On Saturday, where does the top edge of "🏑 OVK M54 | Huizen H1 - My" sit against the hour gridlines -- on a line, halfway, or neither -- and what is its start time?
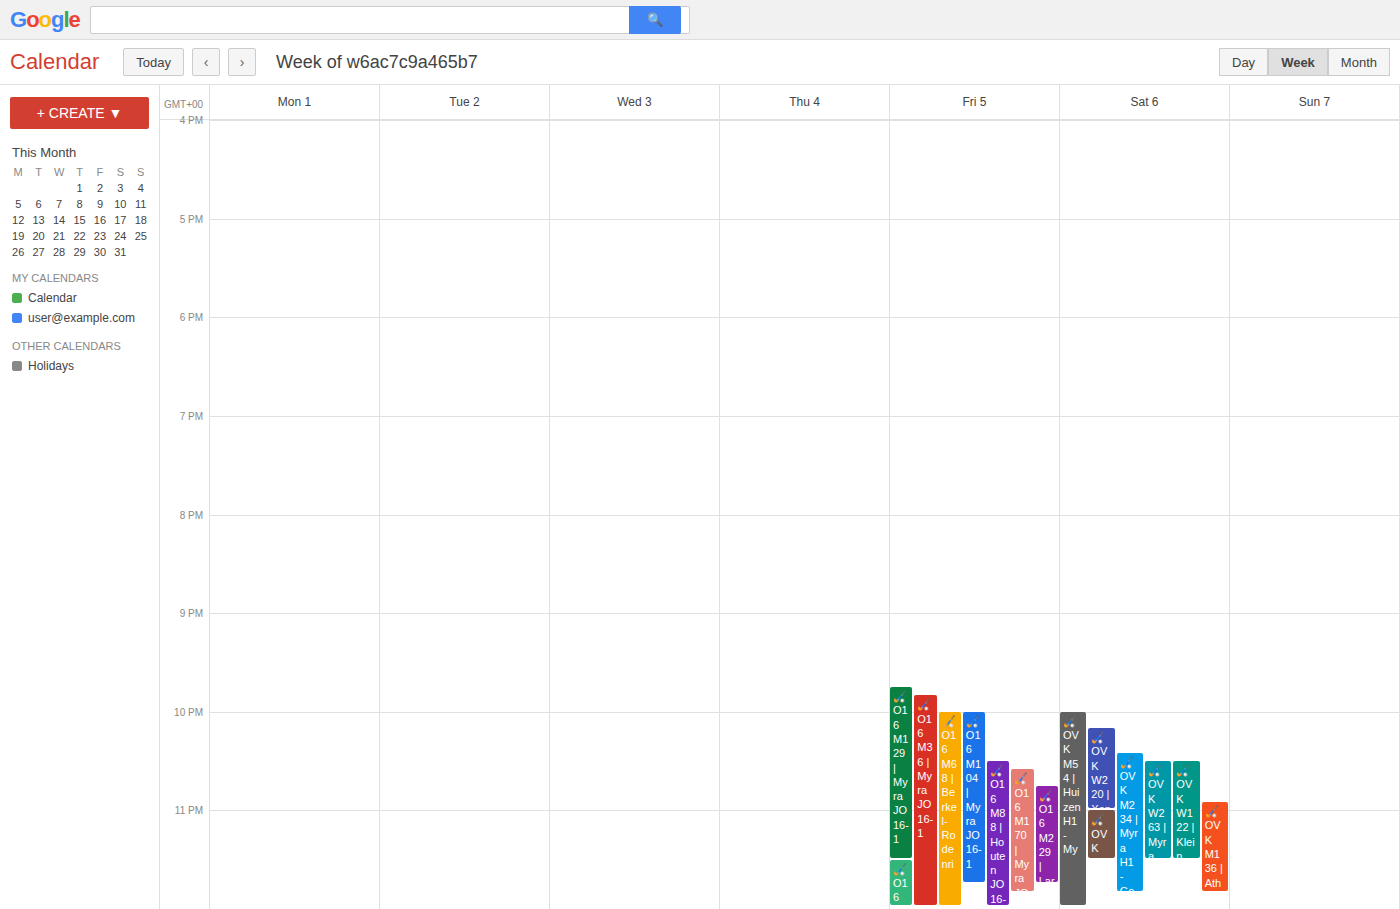
10:00 PM -- exactly on the 10 PM line.